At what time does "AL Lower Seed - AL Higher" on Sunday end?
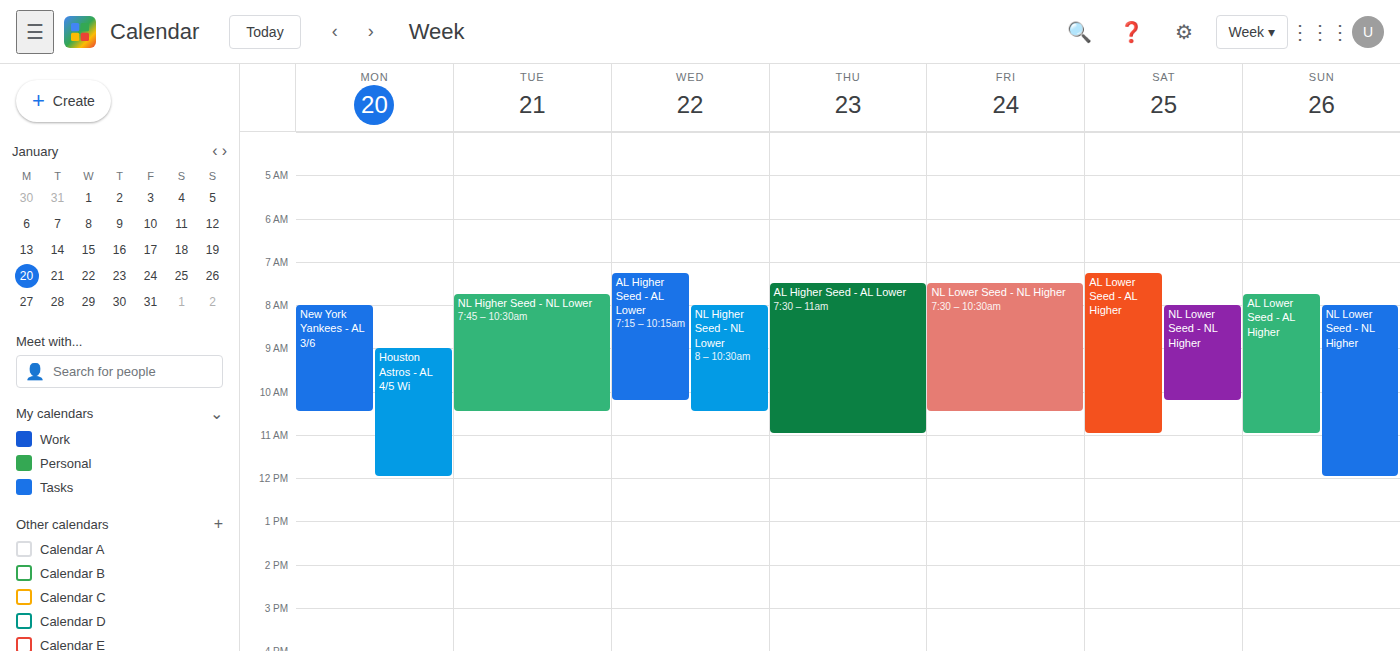
11:00 AM